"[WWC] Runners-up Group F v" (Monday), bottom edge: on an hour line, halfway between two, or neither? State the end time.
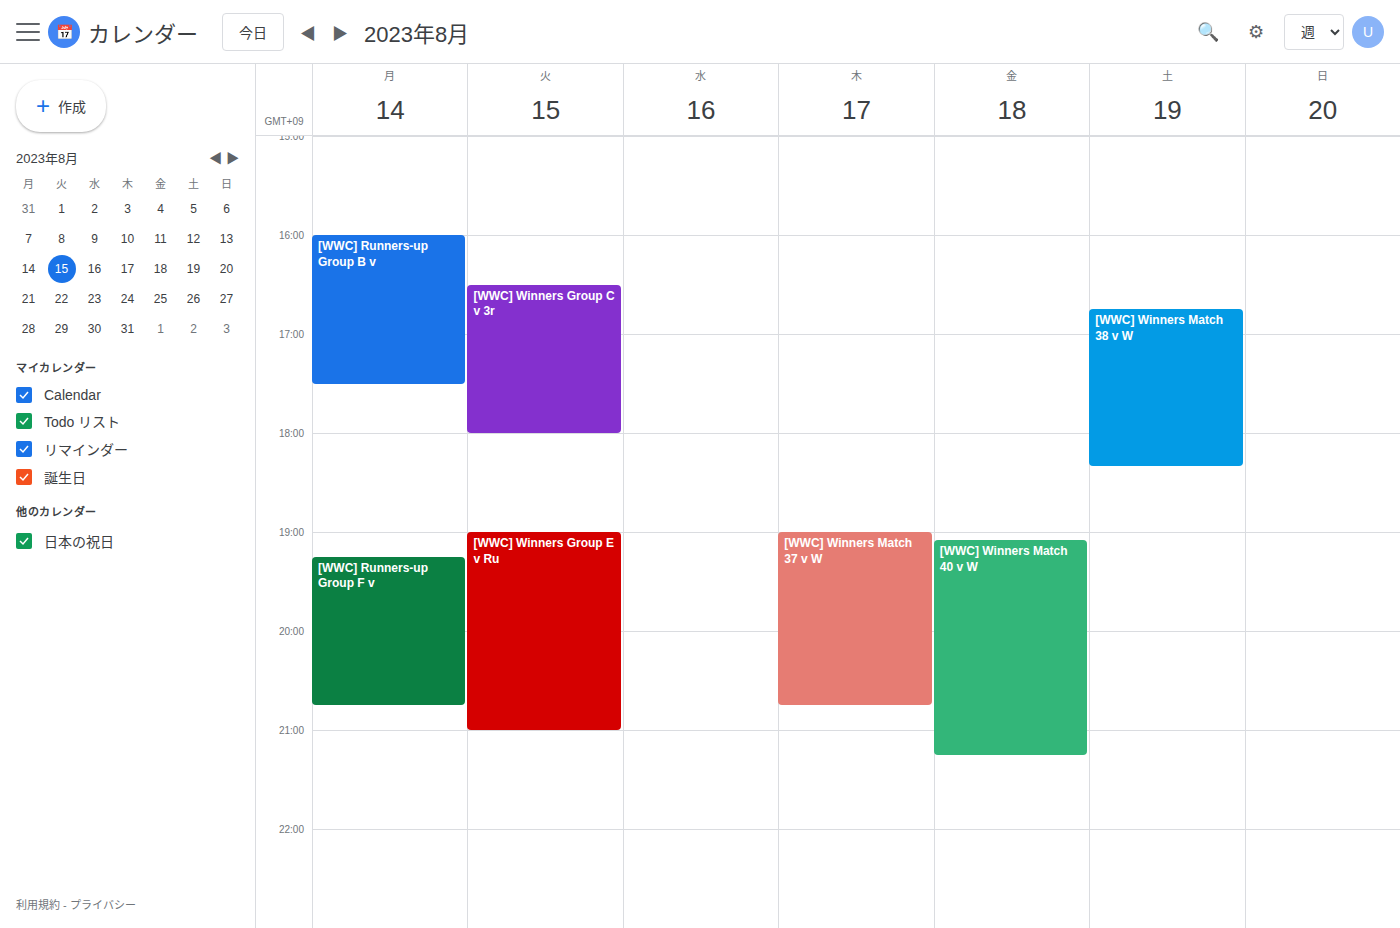
8:45 PM -- neither: three quarters of the way from the 8 PM line to the 9 PM line.